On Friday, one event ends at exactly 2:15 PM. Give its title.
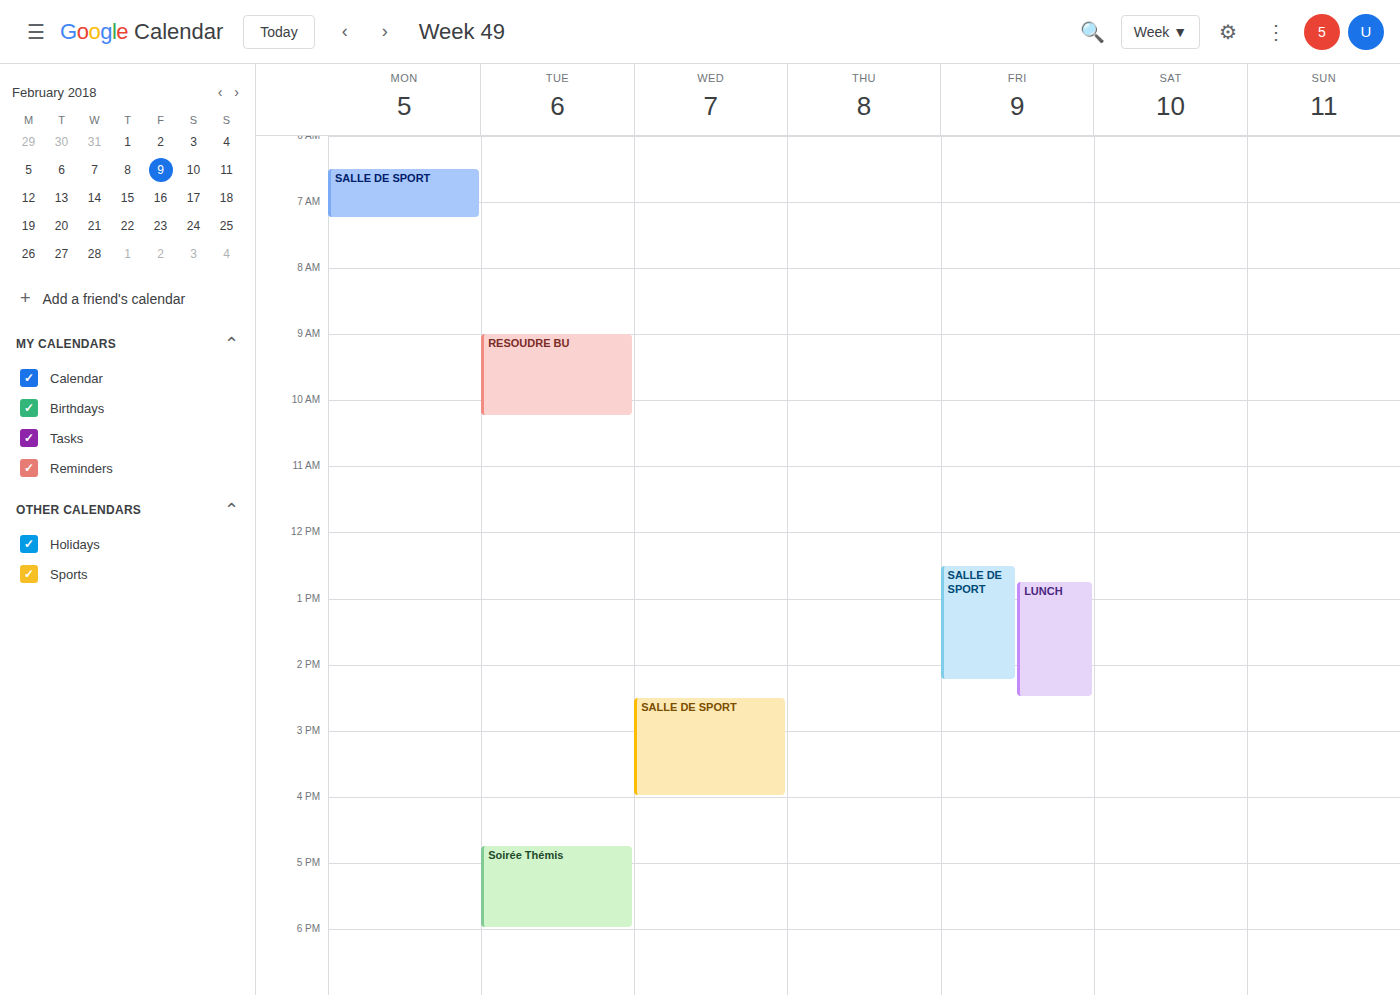
"SALLE DE SPORT"